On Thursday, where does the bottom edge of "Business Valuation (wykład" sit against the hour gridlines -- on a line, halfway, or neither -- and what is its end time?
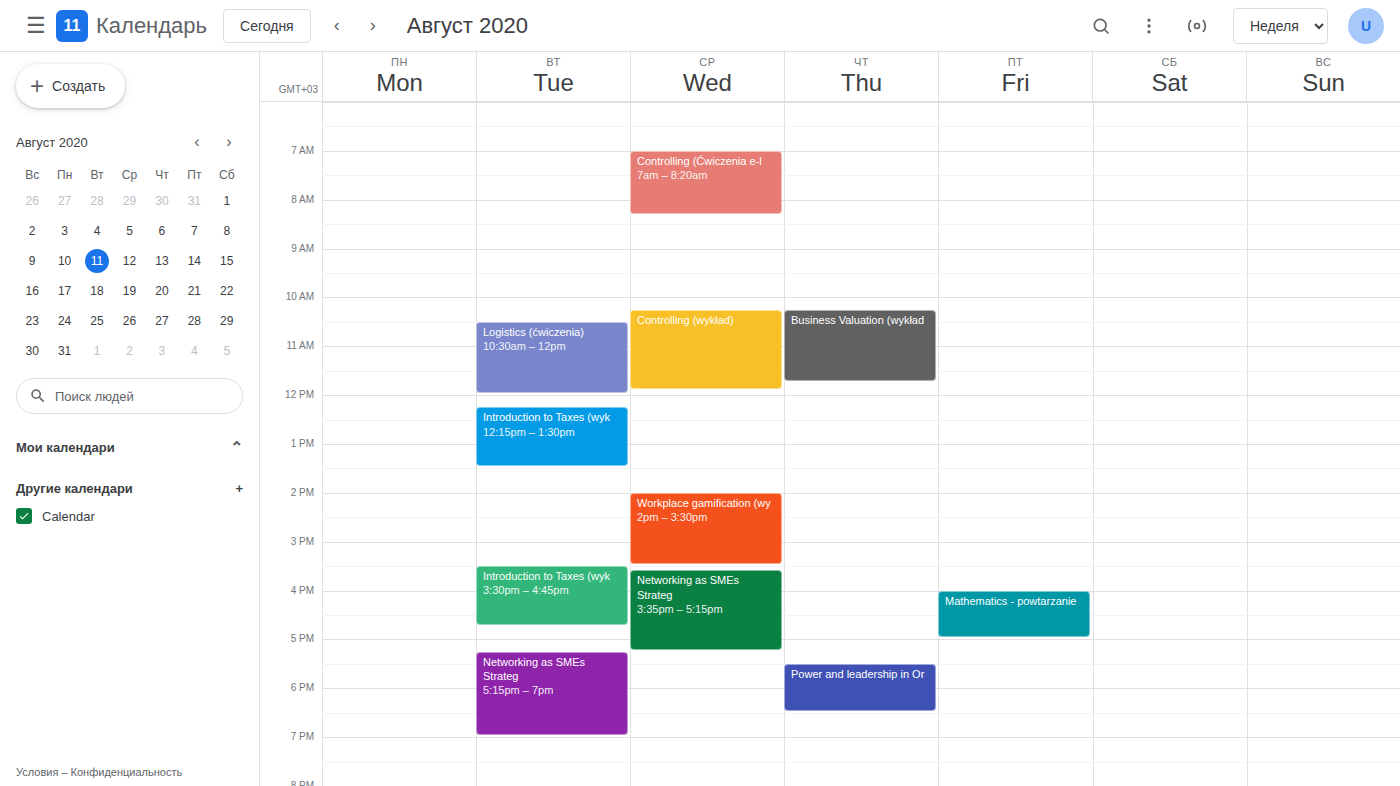
11:45 -- neither: three quarters of the way from the 11:00 line to the 12:00 line.